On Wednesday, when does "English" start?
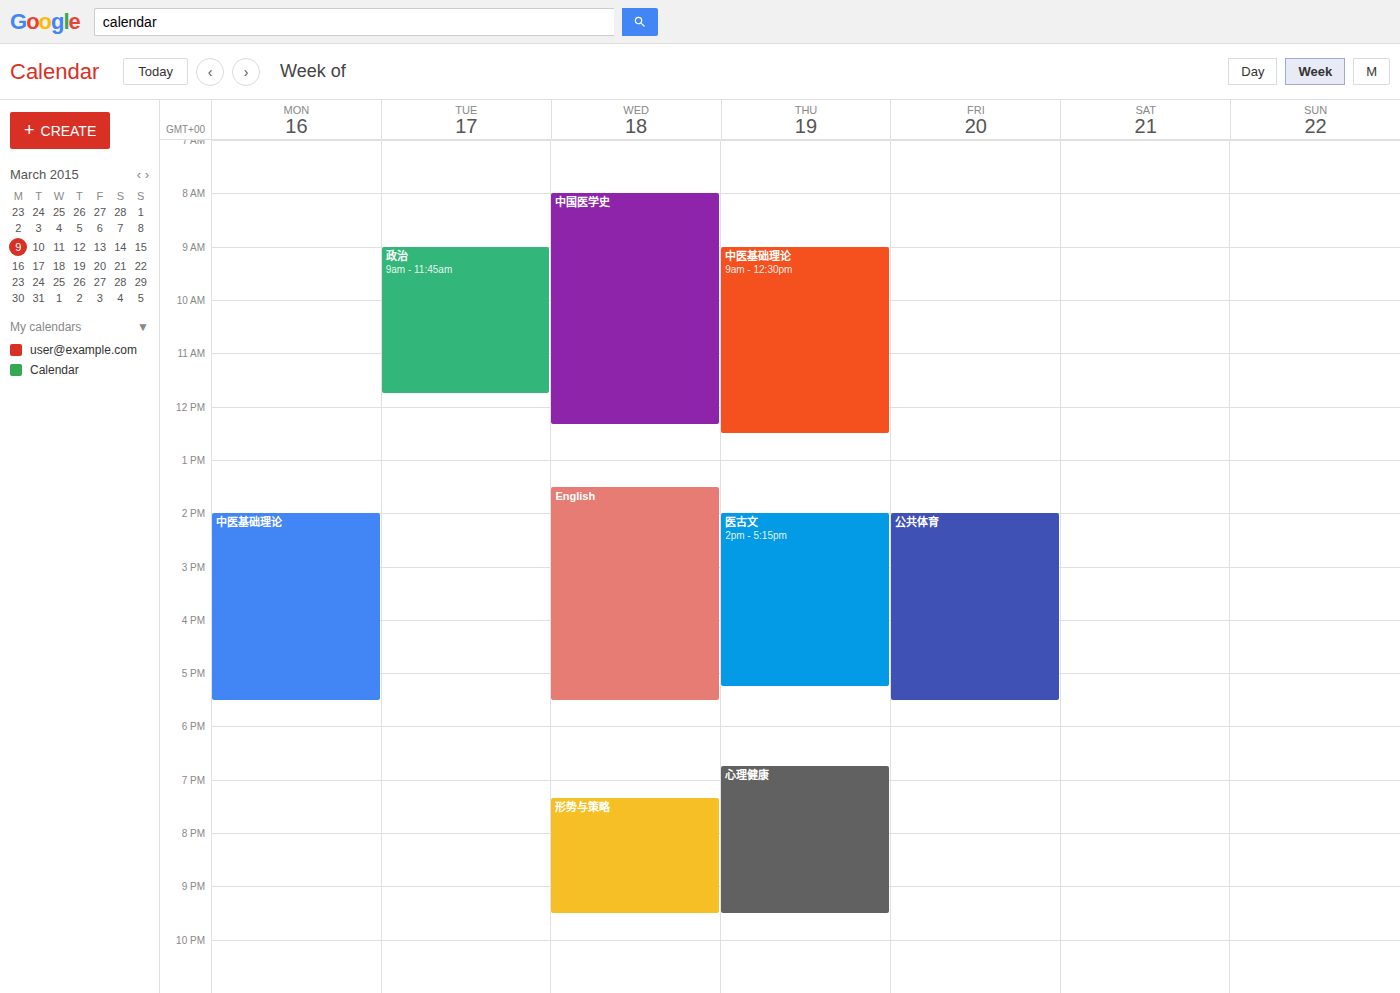
1:30 PM